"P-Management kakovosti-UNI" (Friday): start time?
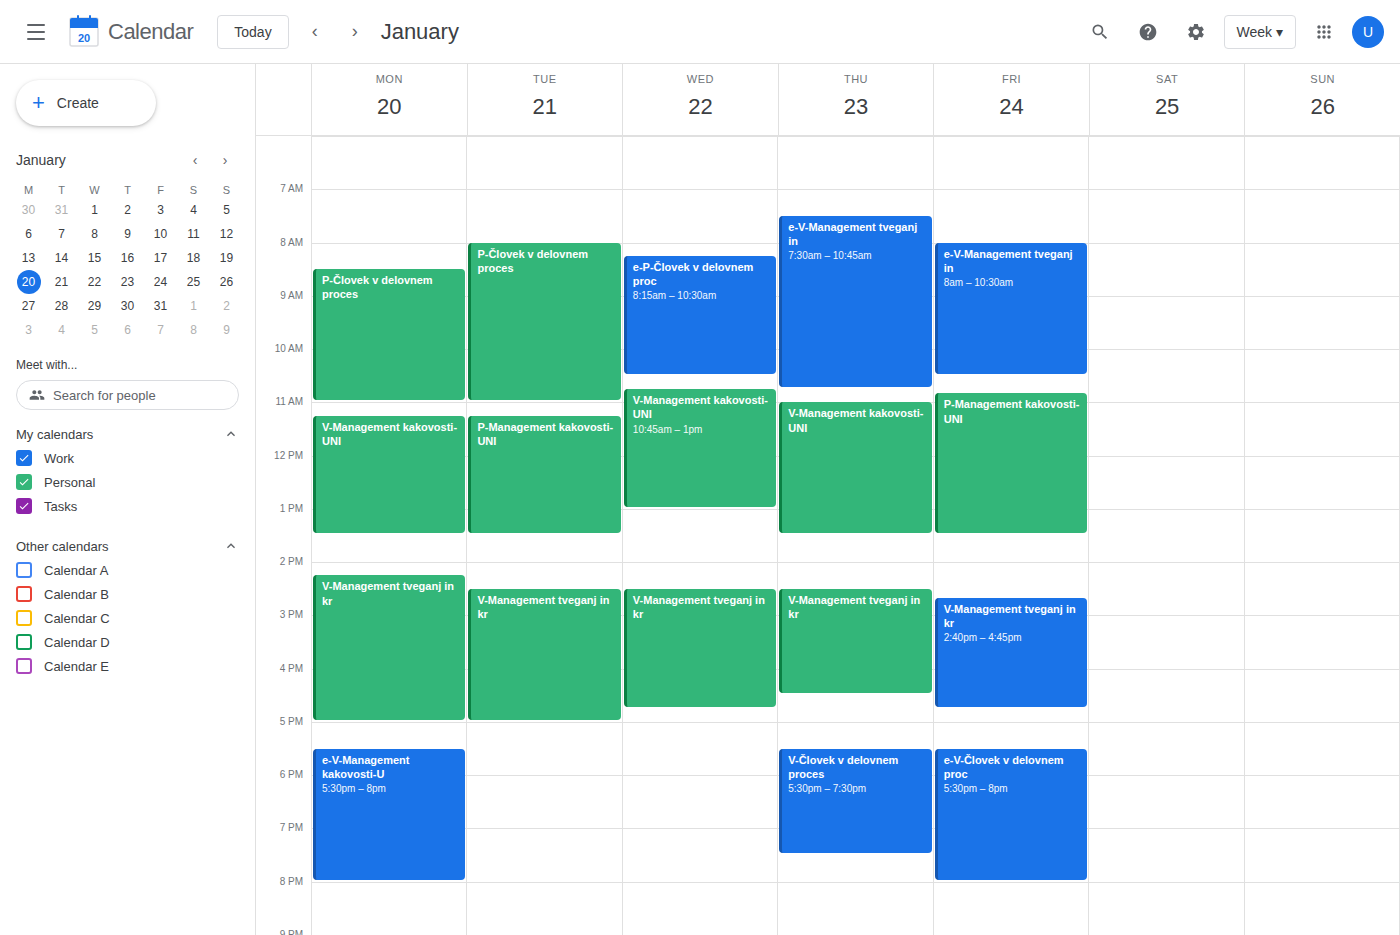
10:50 AM